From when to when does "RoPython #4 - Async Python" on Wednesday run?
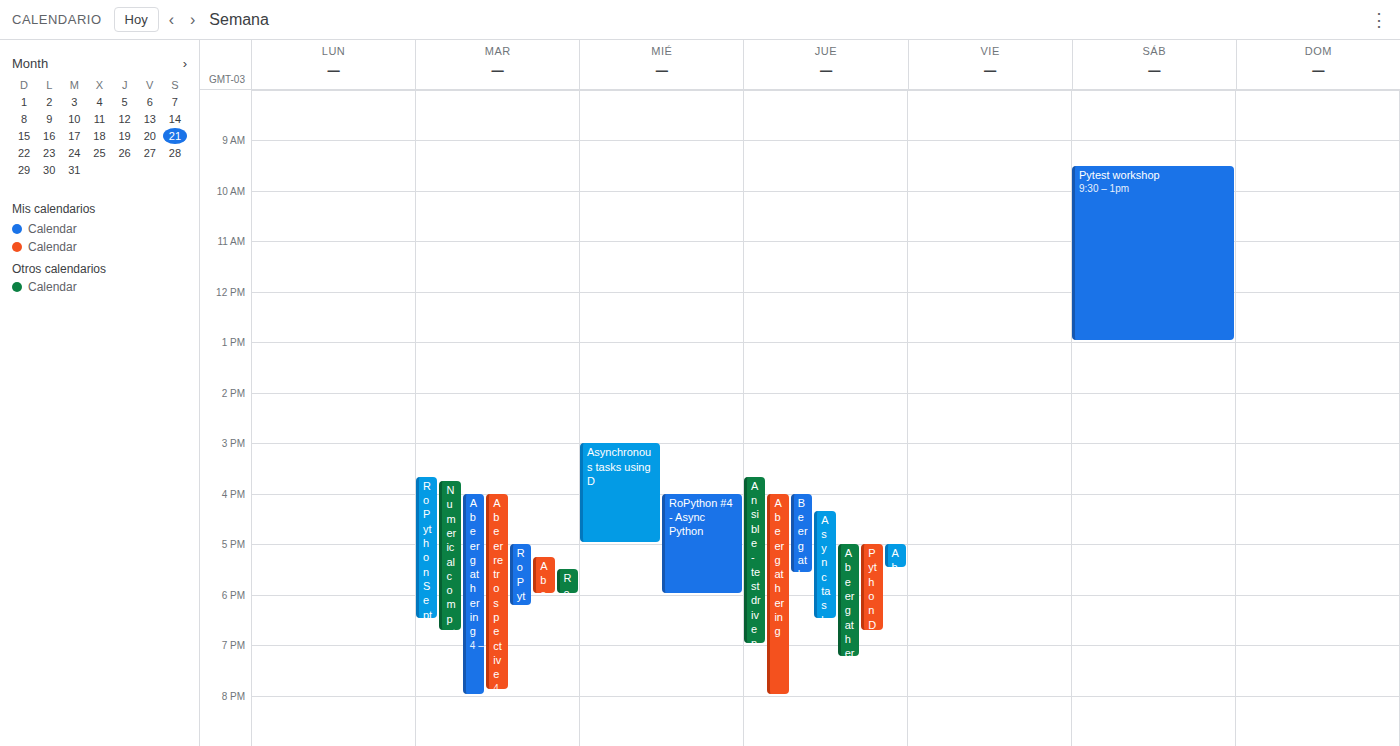
4:00 PM to 6:00 PM